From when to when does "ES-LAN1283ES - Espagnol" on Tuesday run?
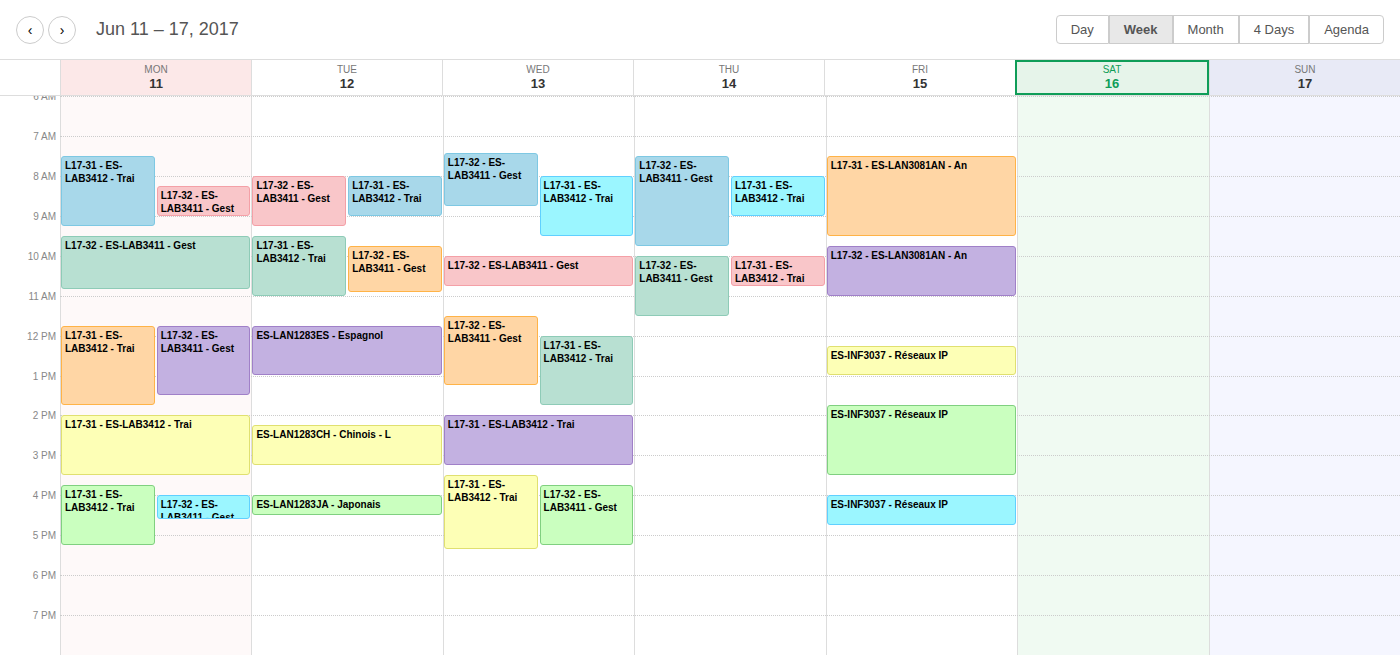
11:45 to 13:00